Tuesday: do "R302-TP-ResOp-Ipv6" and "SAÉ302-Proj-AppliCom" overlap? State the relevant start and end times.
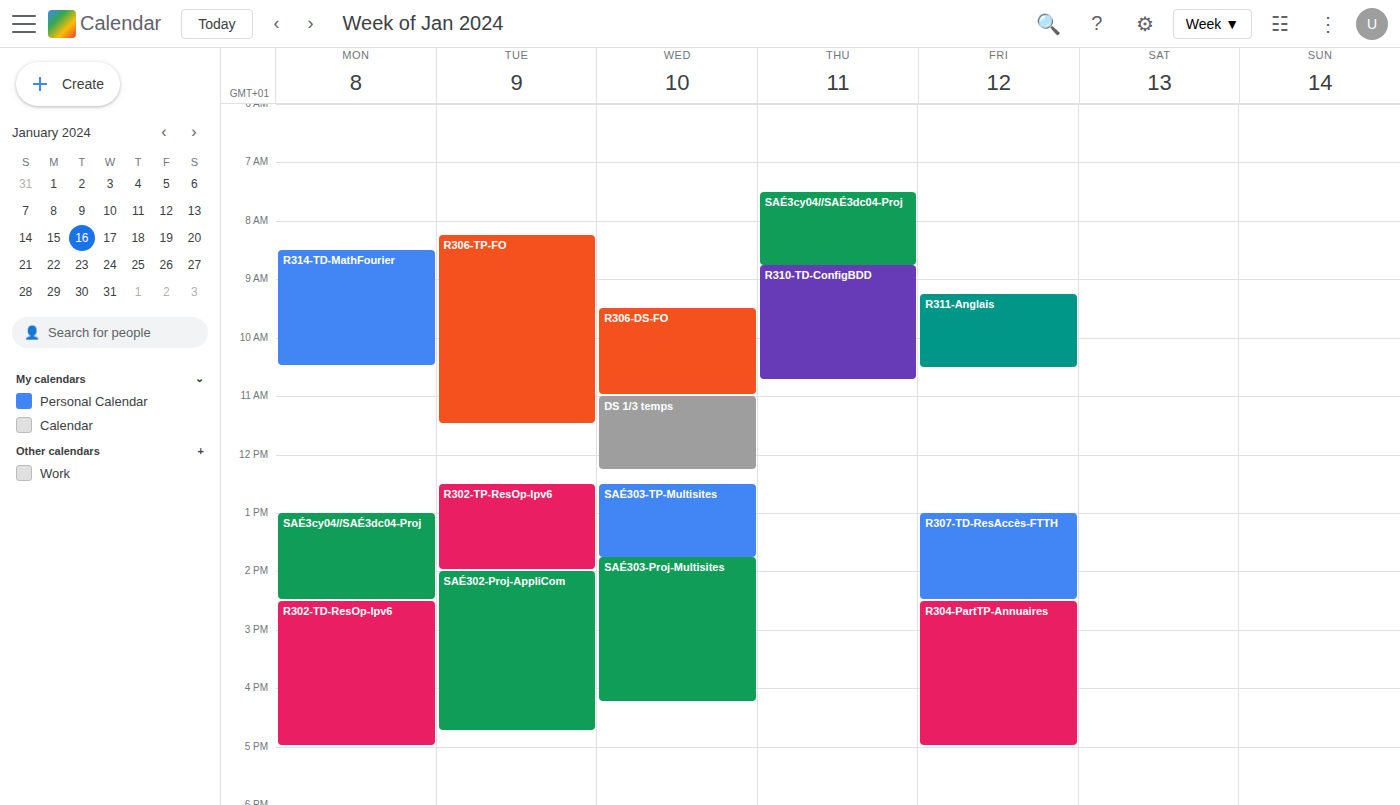
"R302-TP-ResOp-Ipv6" ends at 2:00 PM, exactly when "SAÉ302-Proj-AppliCom" starts -- they touch but do not overlap.